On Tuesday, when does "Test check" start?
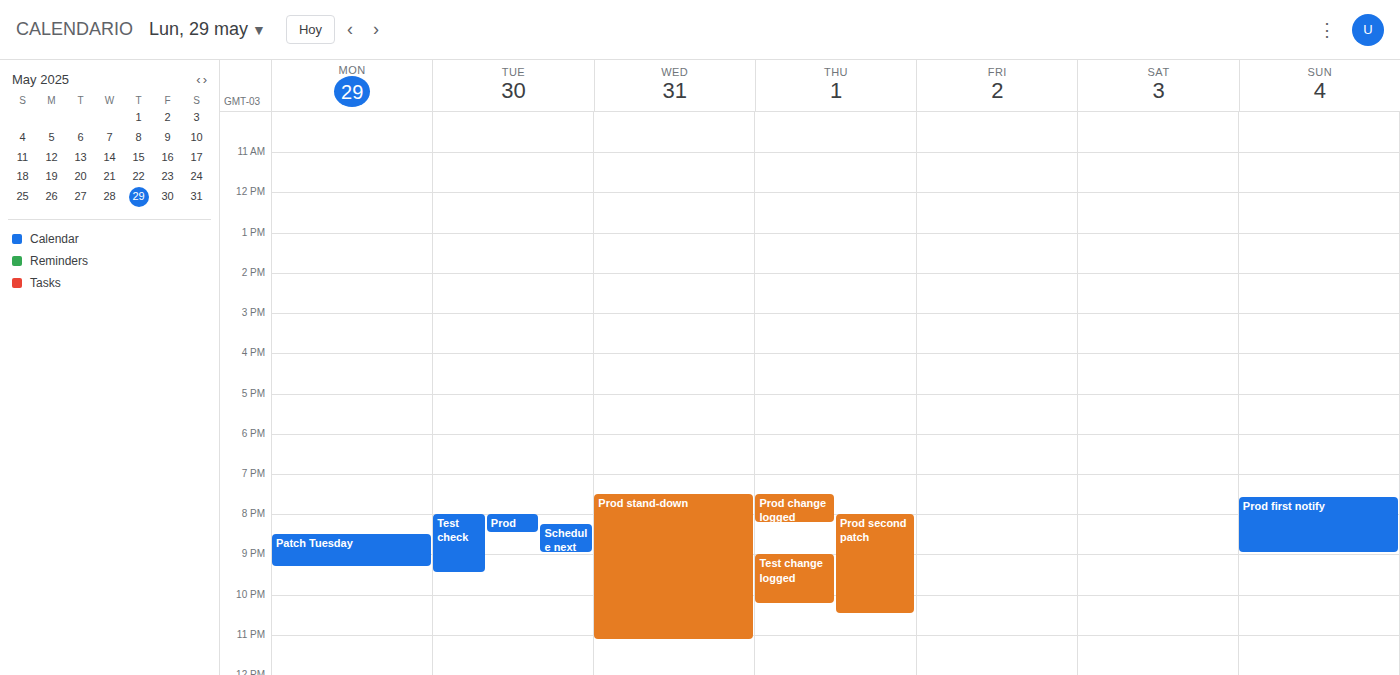
8:00 PM